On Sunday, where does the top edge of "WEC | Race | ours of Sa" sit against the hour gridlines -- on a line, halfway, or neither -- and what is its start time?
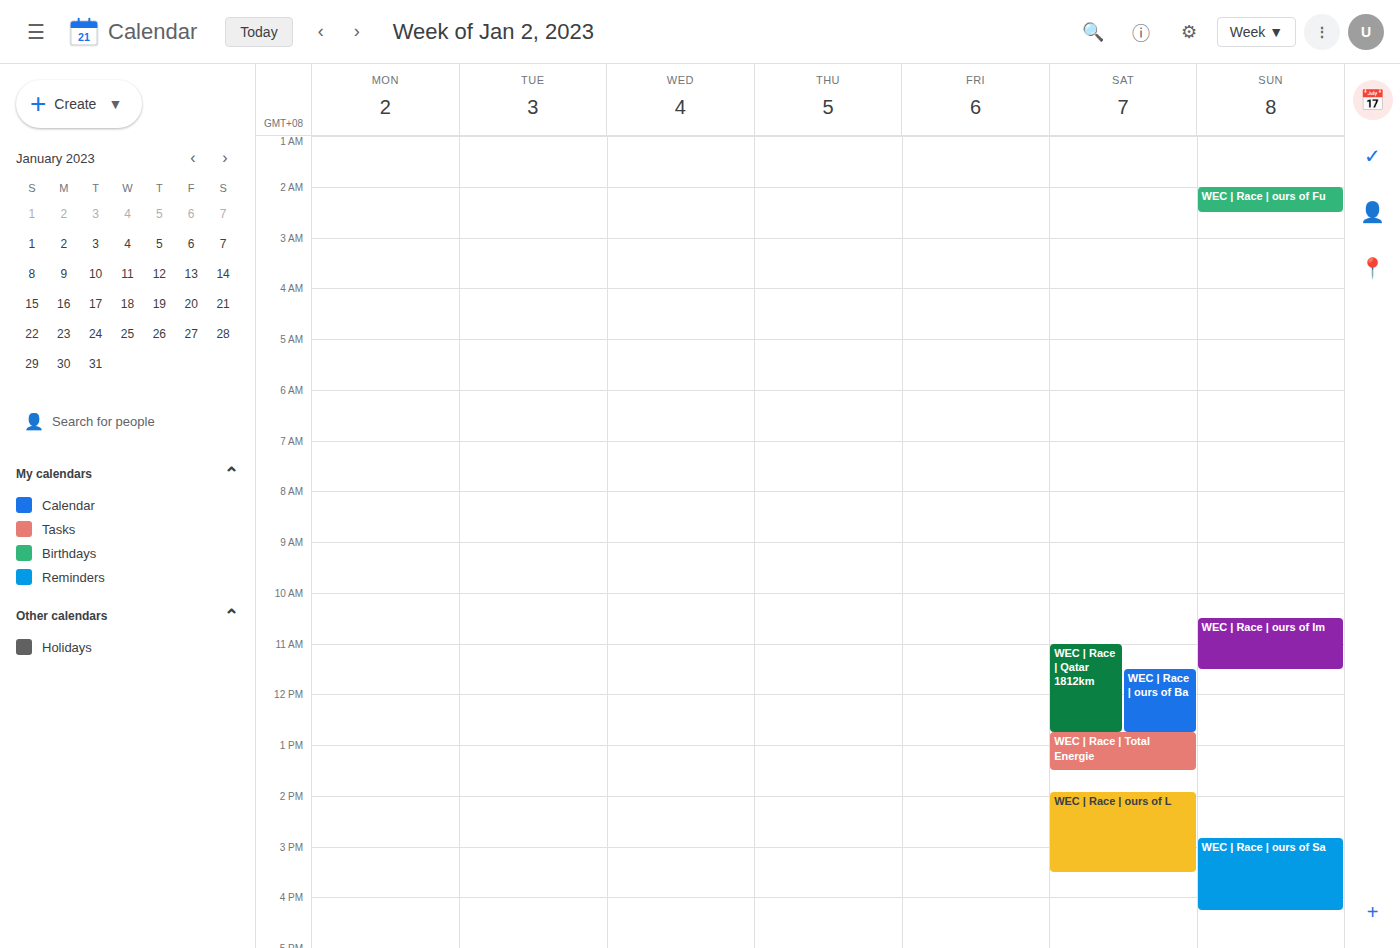
14:50 -- neither: 50 minutes below the 14:00 line and 10 minutes above the 15:00 line.